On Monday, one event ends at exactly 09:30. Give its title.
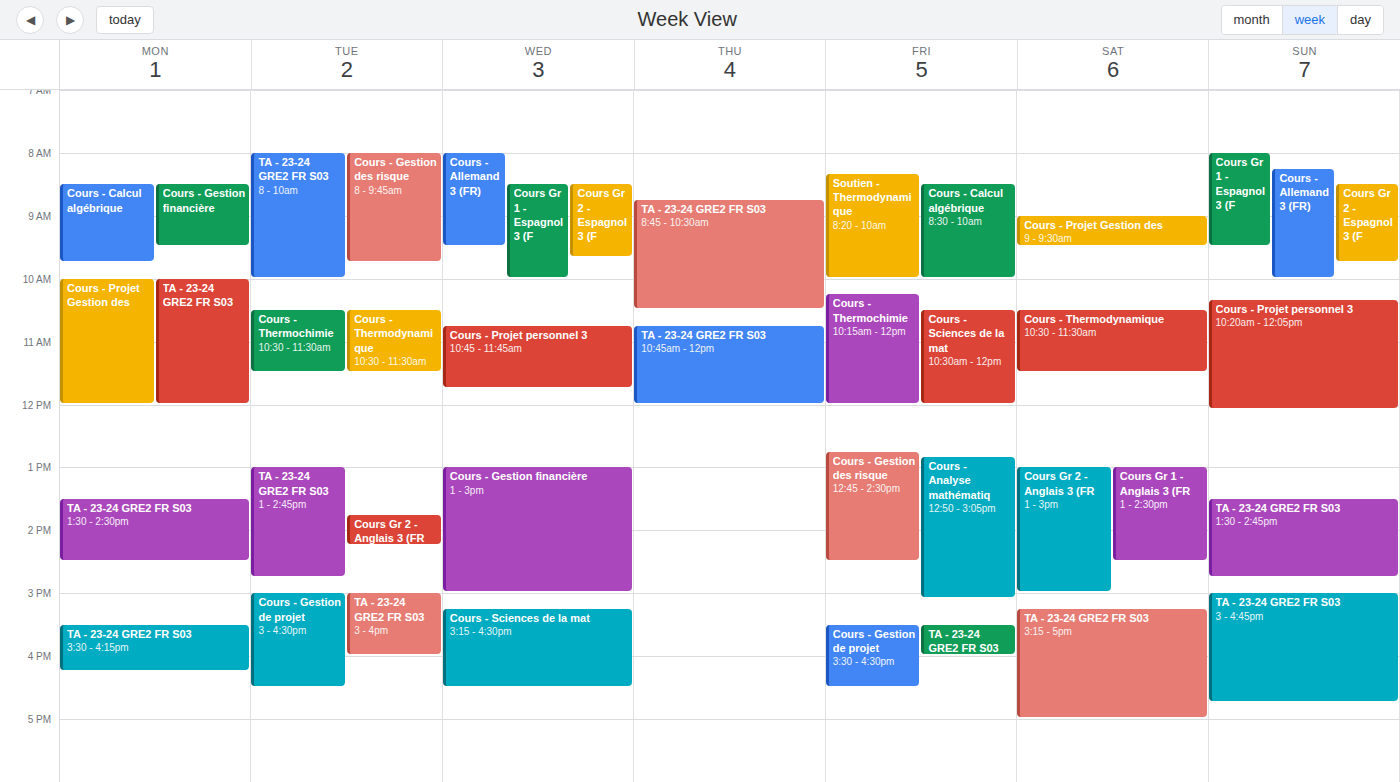
"Cours - Gestion financière"